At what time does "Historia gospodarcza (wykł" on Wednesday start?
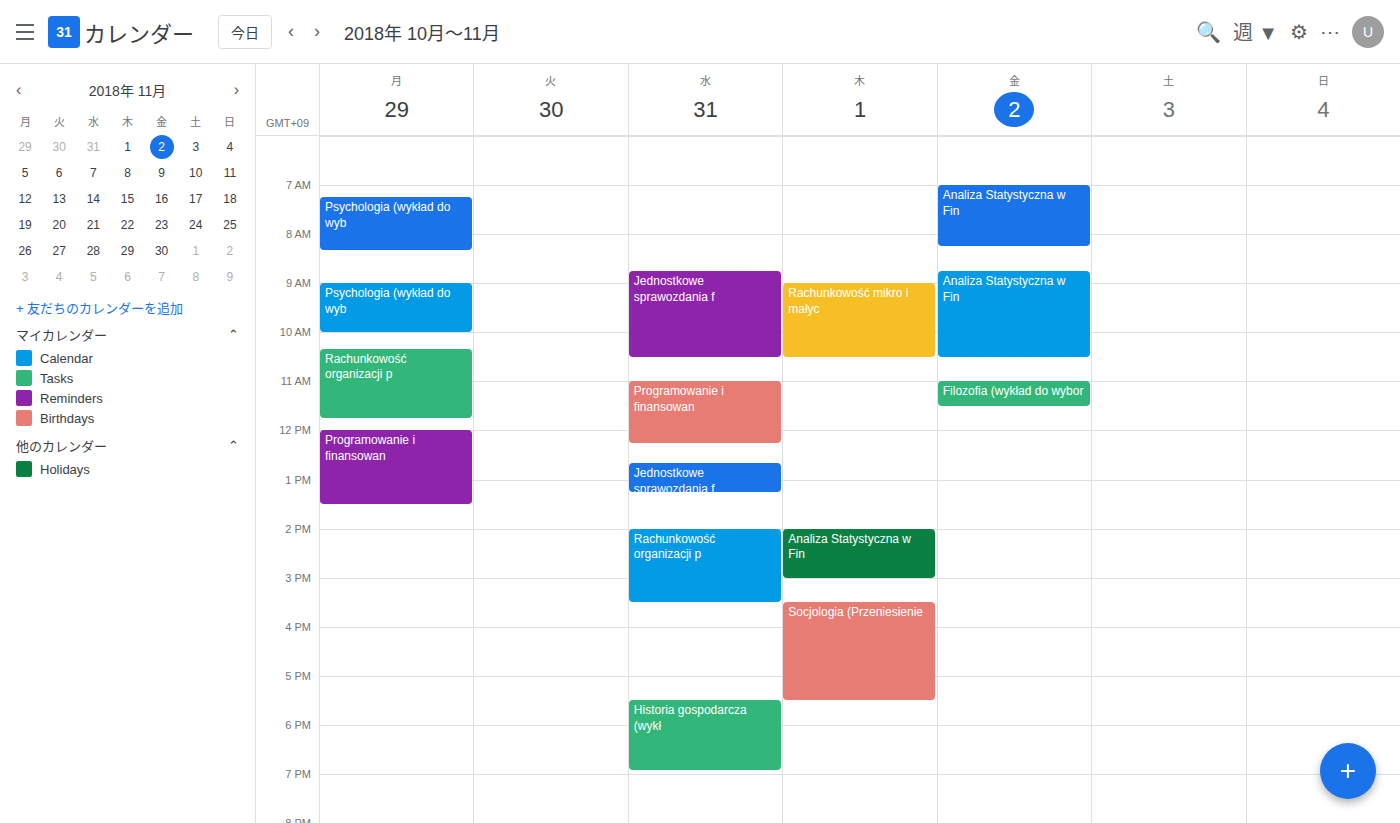
17:30